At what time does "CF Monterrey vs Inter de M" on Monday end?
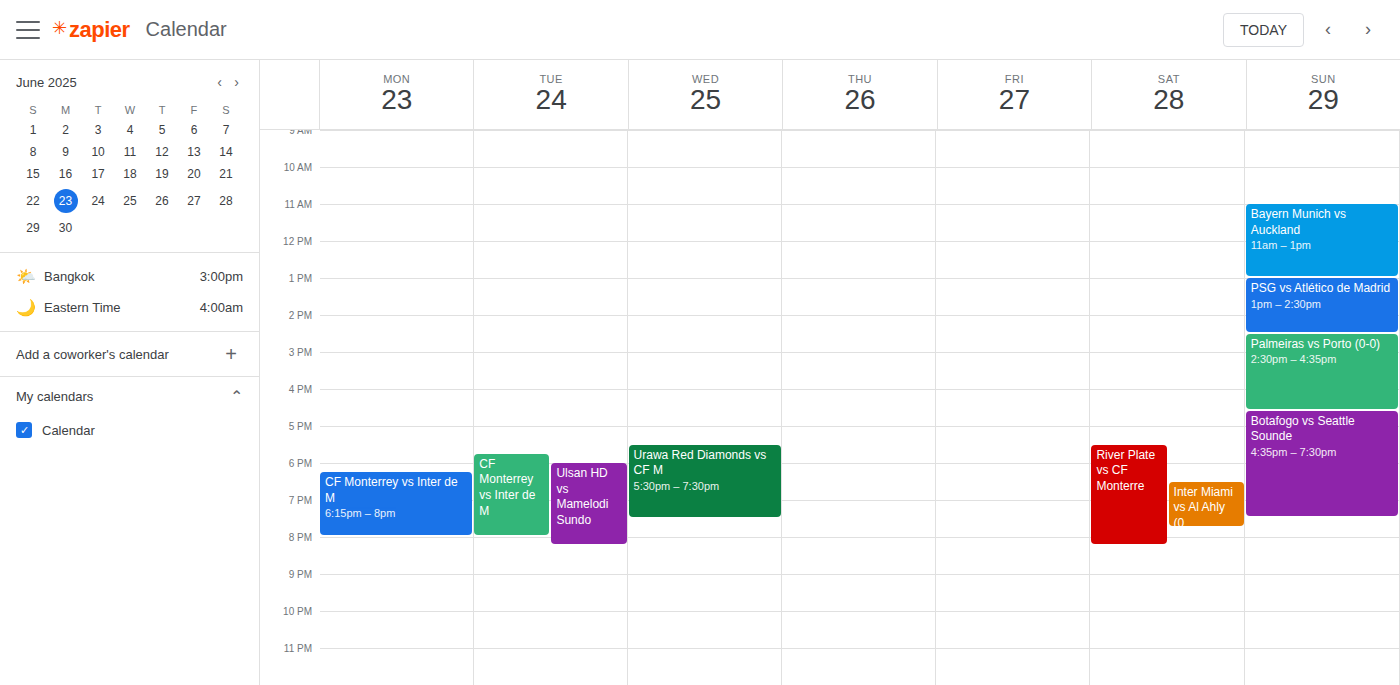
20:00